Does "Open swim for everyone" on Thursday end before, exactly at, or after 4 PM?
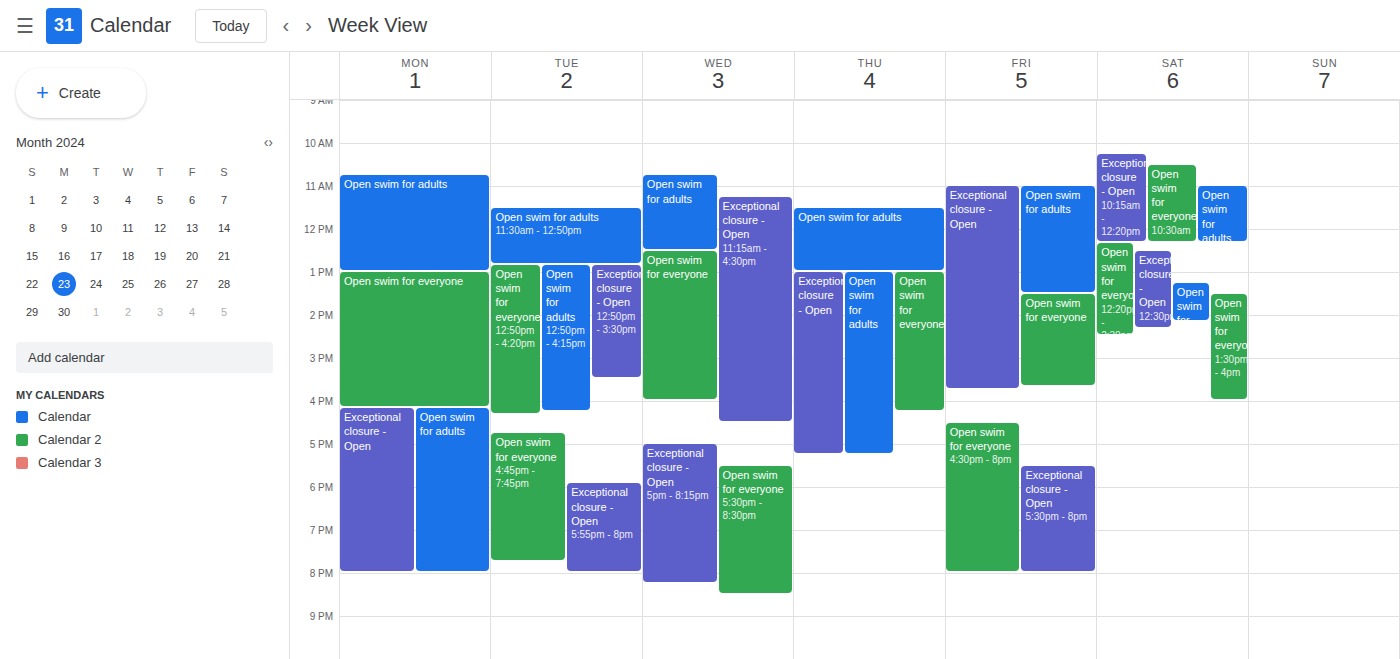
4:15 PM -- after 4 PM, 15 minutes below the 4 PM line.